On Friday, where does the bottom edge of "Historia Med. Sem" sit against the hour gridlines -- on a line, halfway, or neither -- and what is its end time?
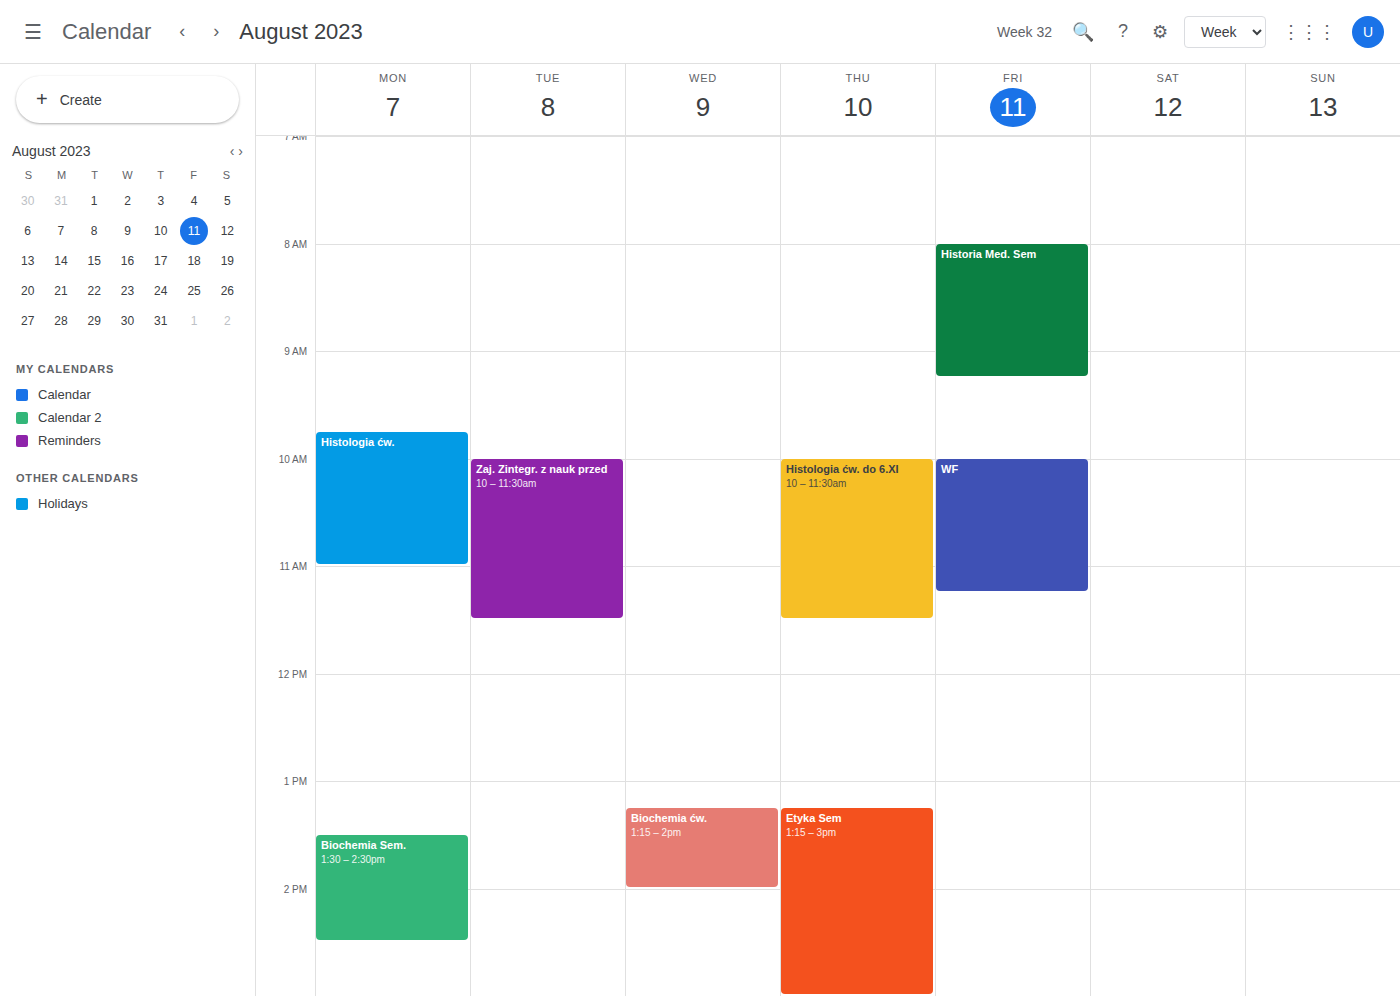
9:15 AM -- neither: a quarter of the way from the 9 AM line to the 10 AM line.